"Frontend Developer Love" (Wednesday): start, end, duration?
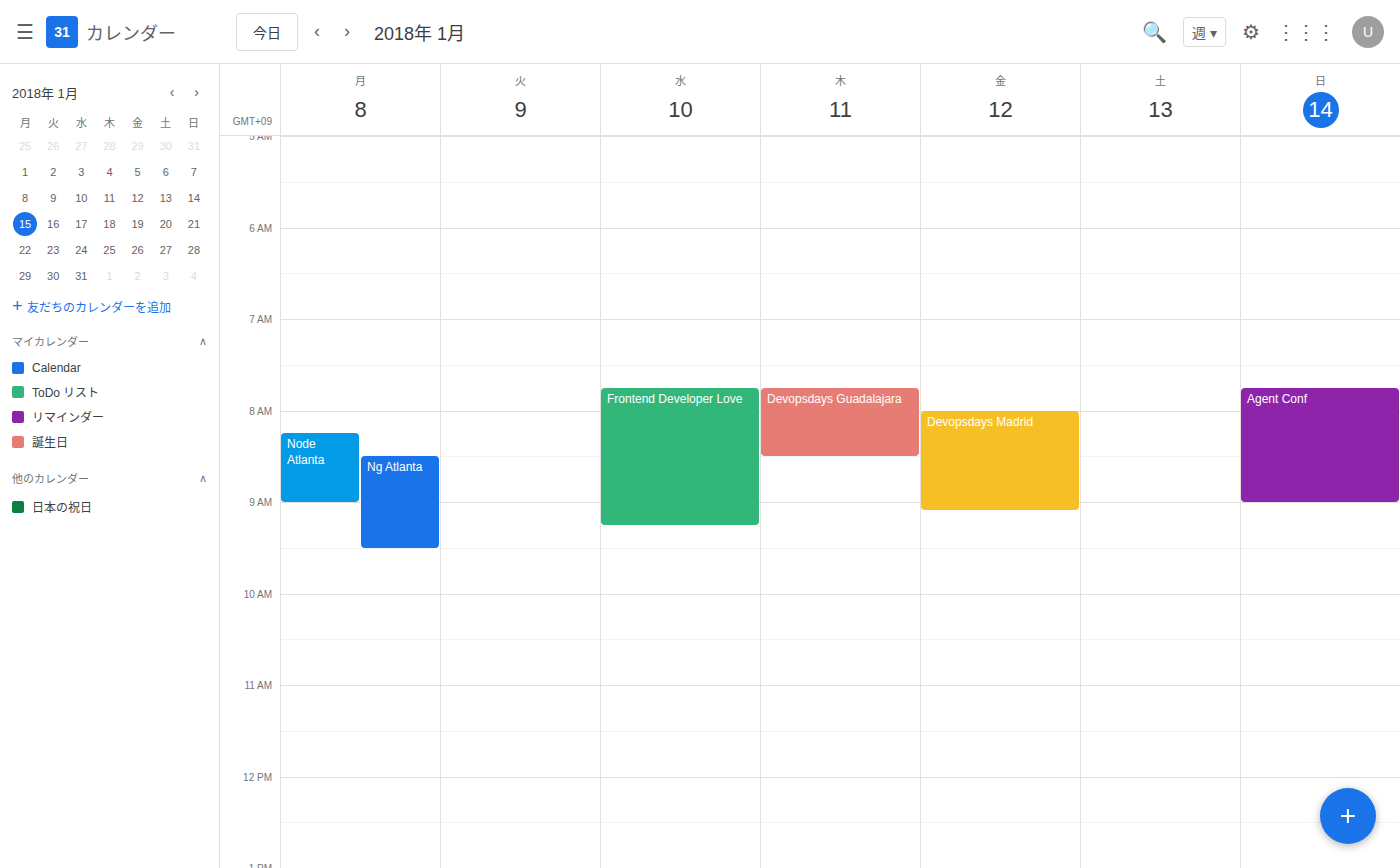
7:45 AM to 9:15 AM, 1 hour 30 minutes